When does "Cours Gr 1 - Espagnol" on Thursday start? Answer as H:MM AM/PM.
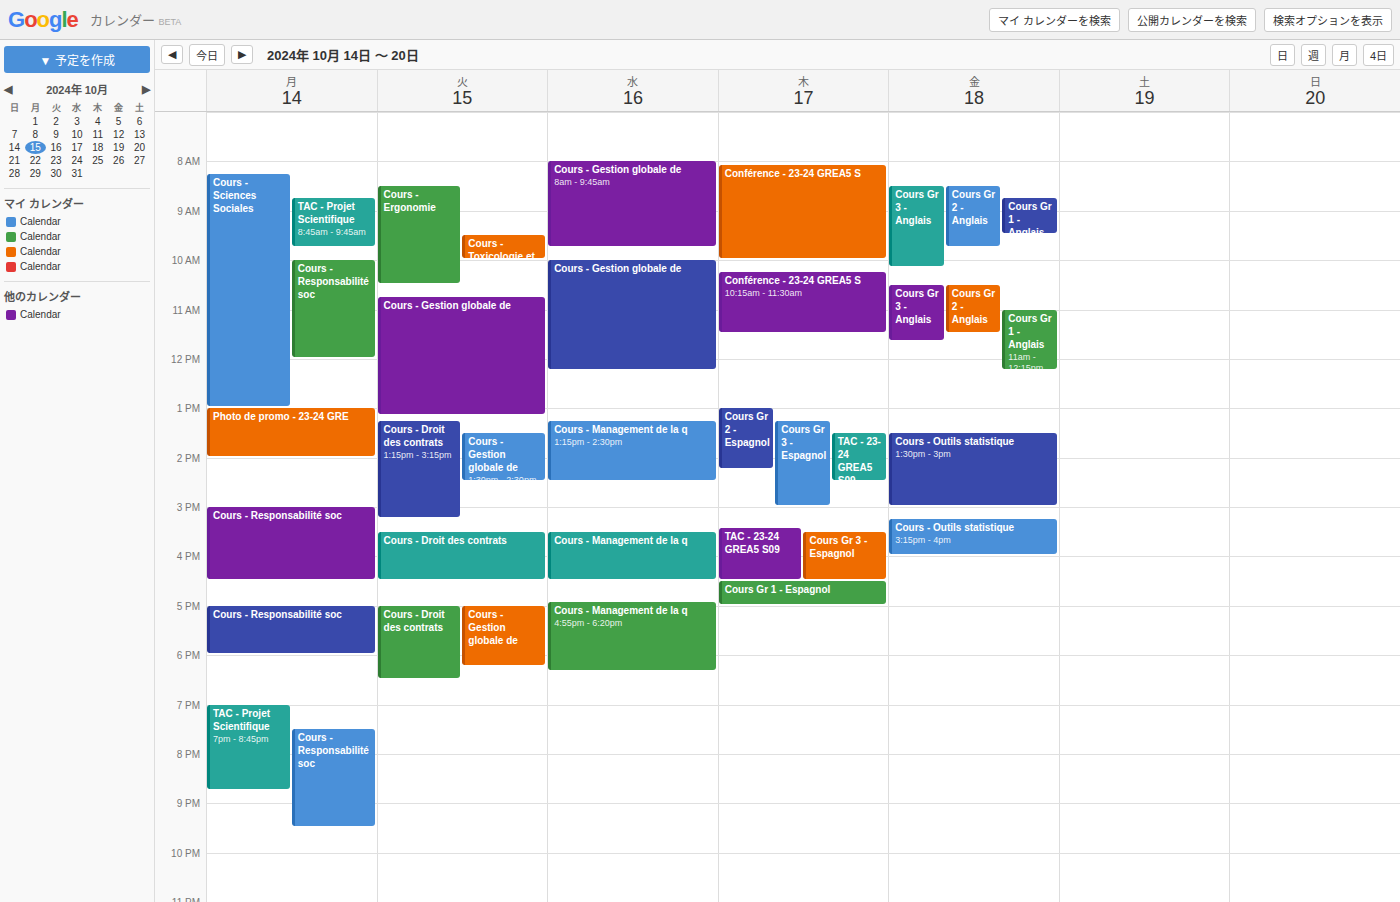
4:30 PM